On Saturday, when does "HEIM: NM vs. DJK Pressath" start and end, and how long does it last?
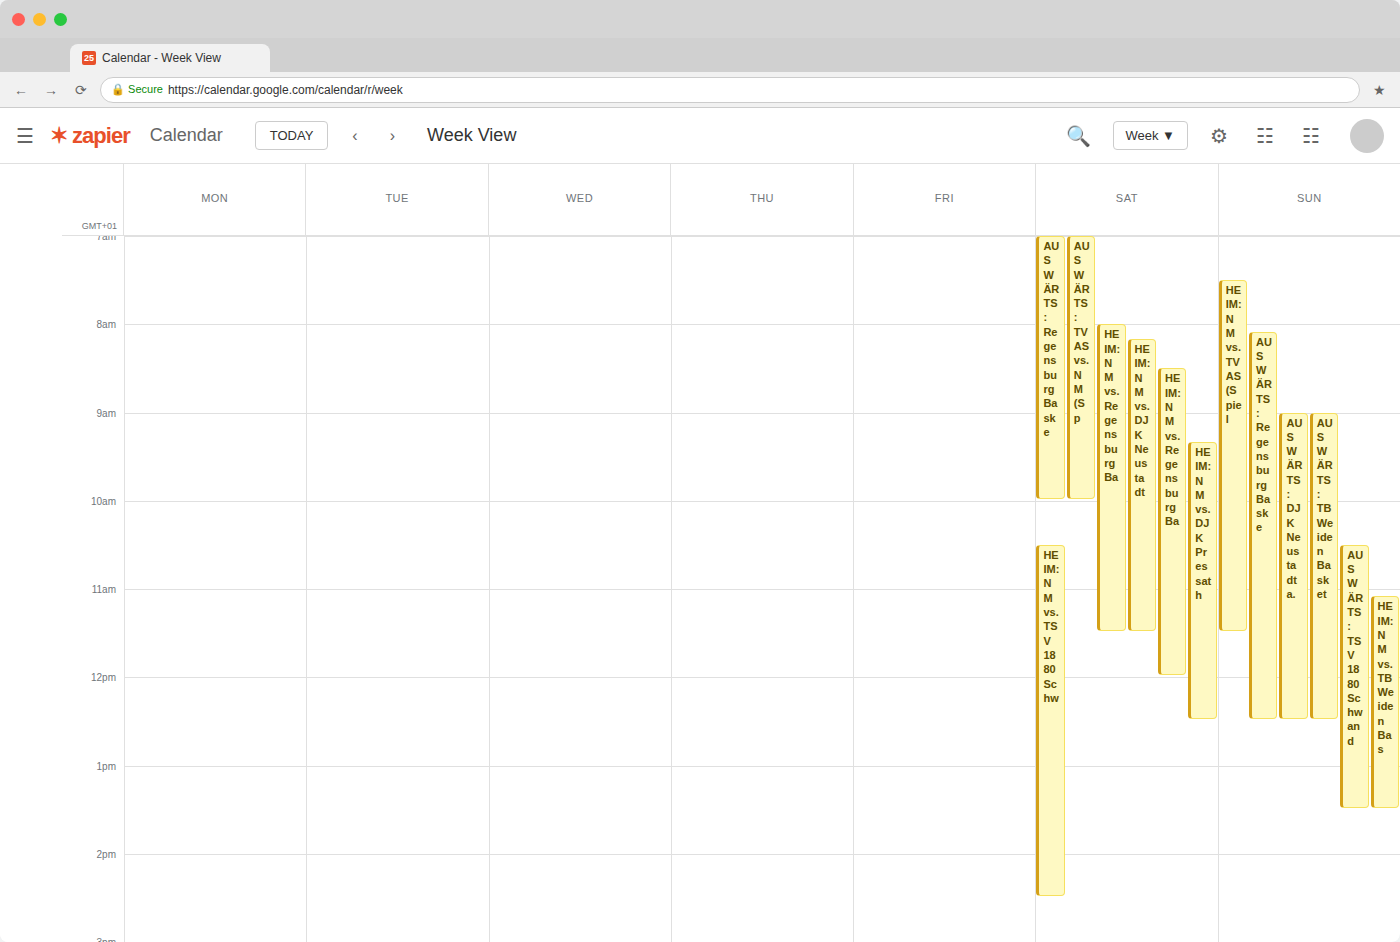
9:20 AM to 12:30 PM, 3 hours 10 minutes